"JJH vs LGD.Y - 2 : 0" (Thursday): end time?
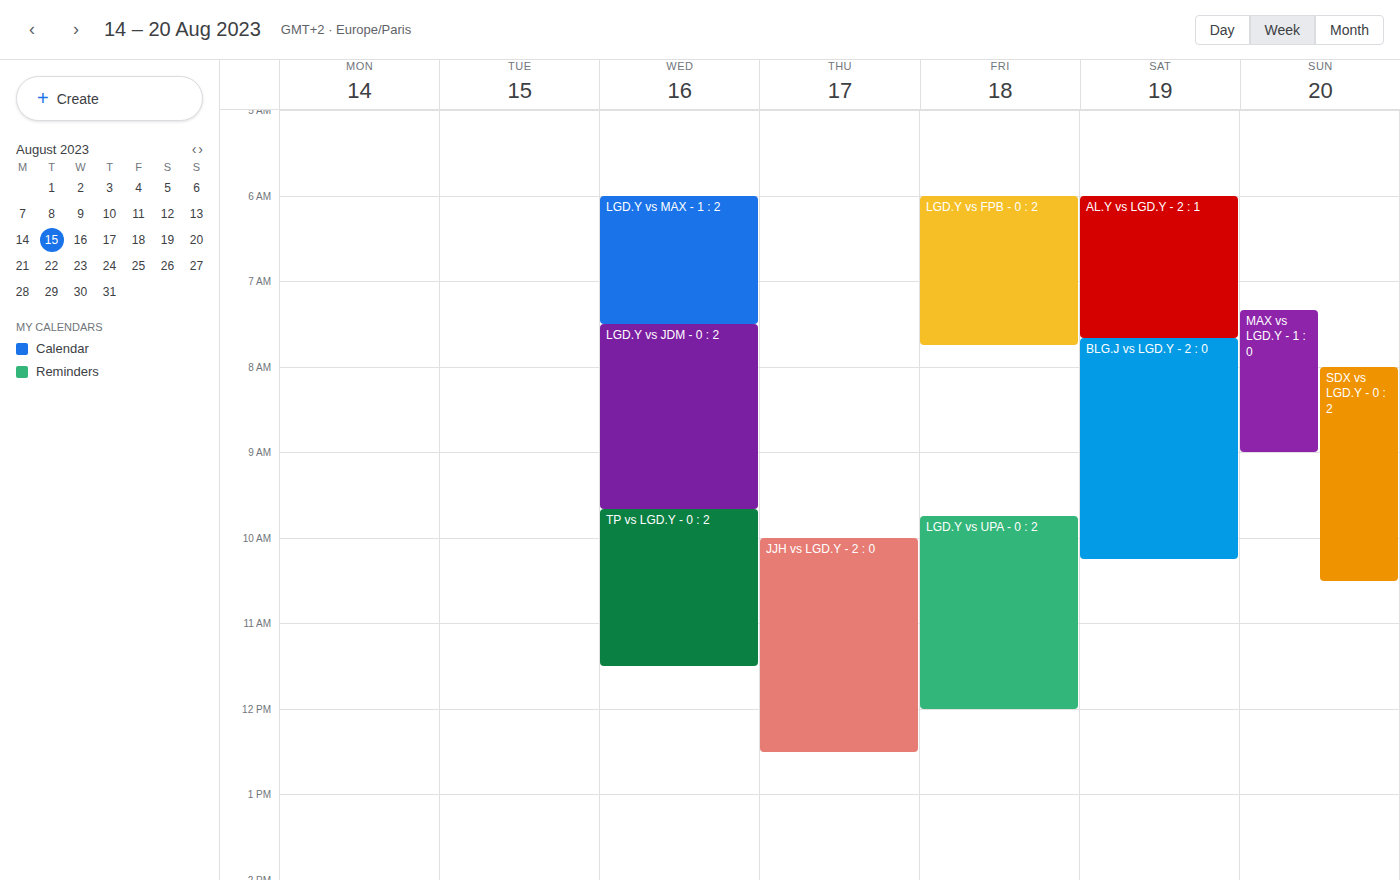
12:30